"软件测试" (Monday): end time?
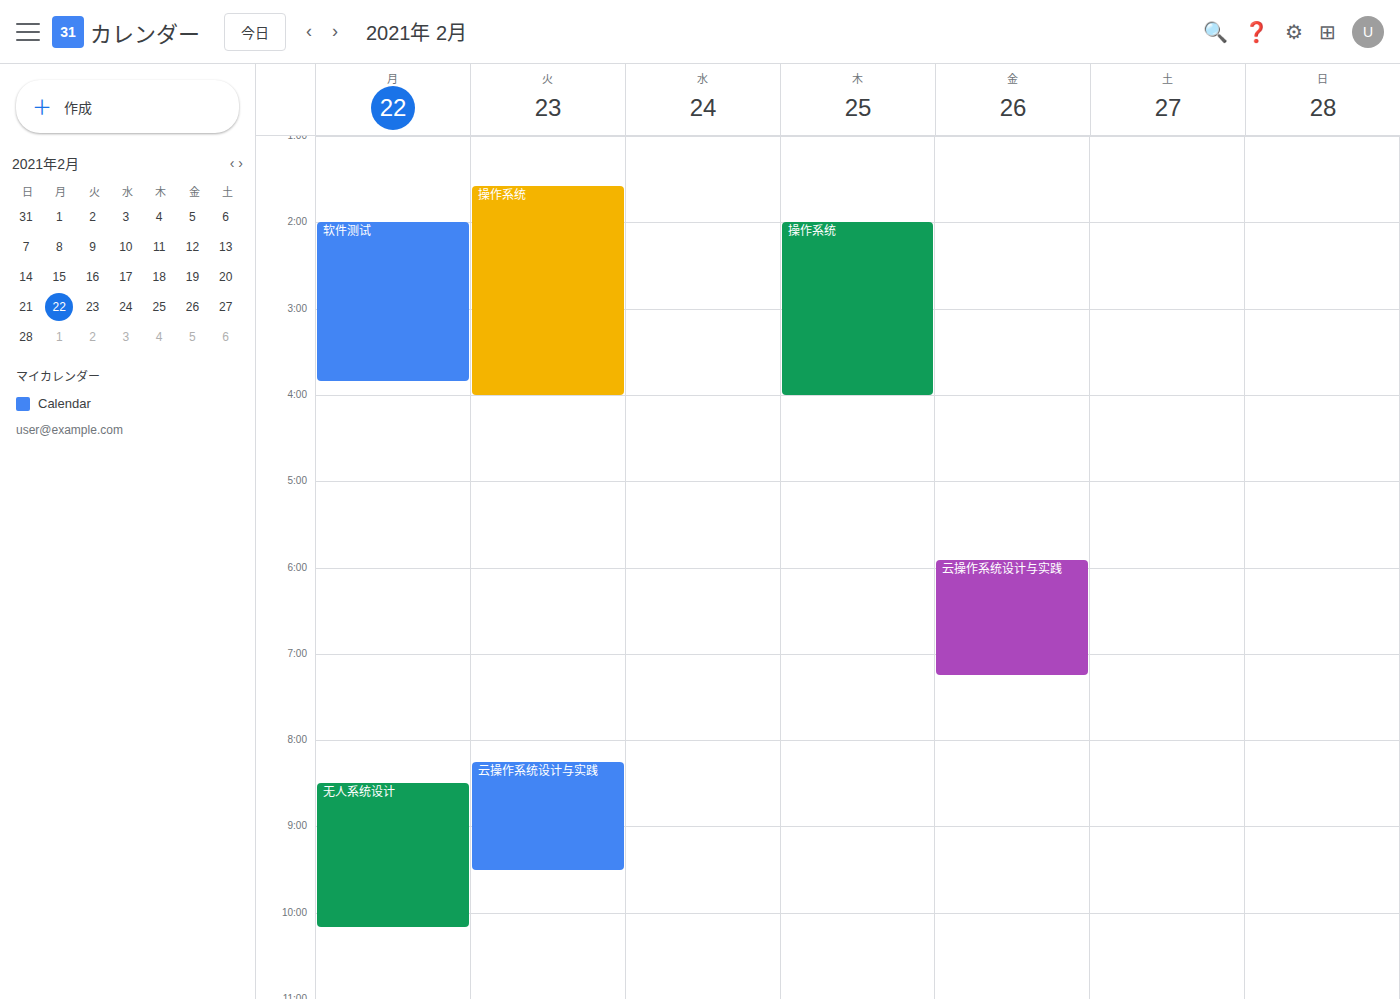
3:50 AM